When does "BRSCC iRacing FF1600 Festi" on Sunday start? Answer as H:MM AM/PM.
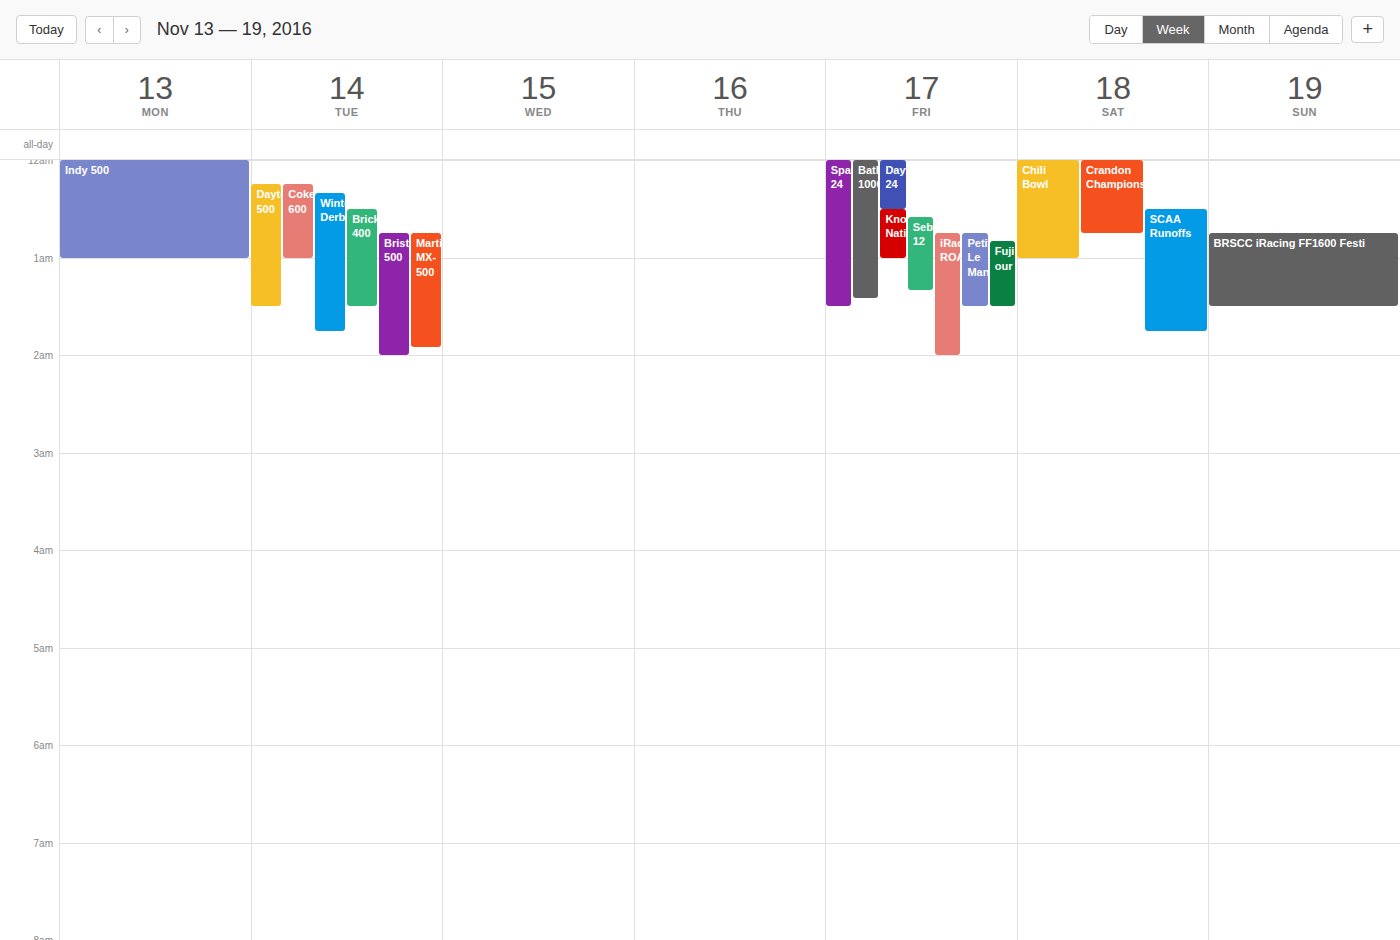
12:45 AM